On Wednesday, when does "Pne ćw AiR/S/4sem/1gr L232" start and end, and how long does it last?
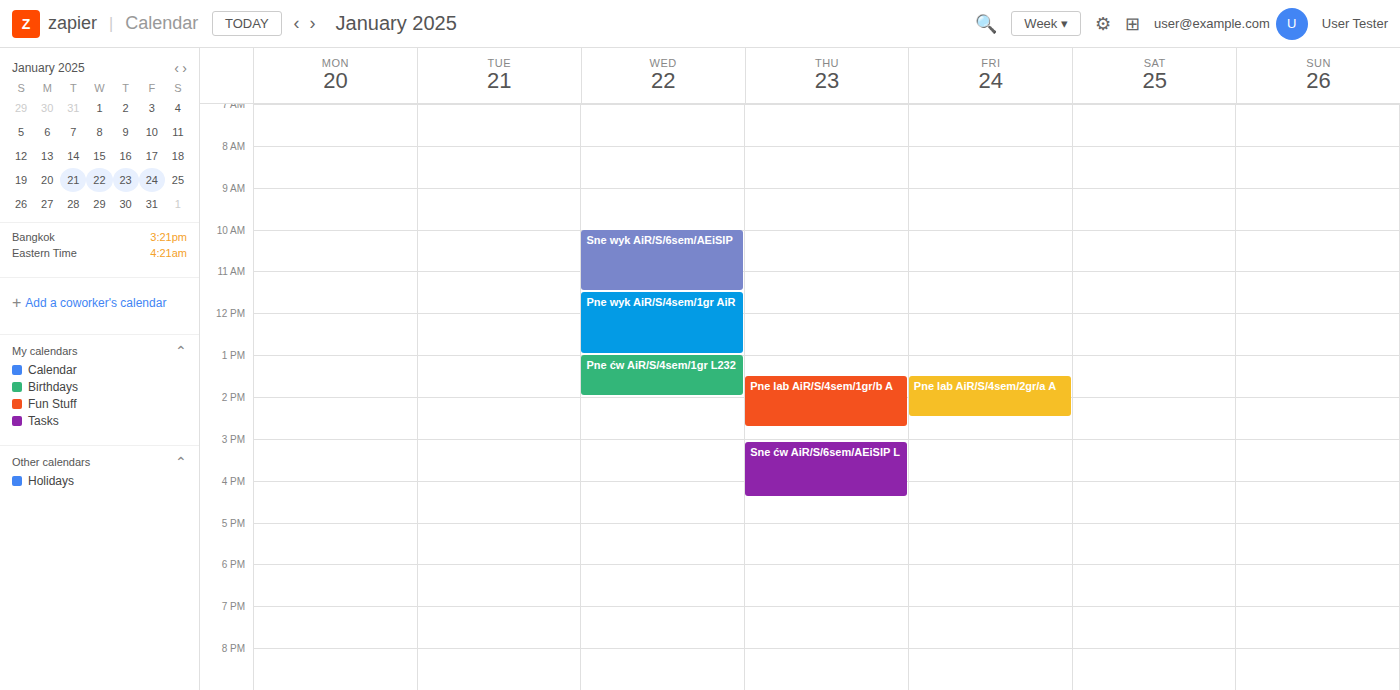
1:00 PM to 2:00 PM, 1 hour